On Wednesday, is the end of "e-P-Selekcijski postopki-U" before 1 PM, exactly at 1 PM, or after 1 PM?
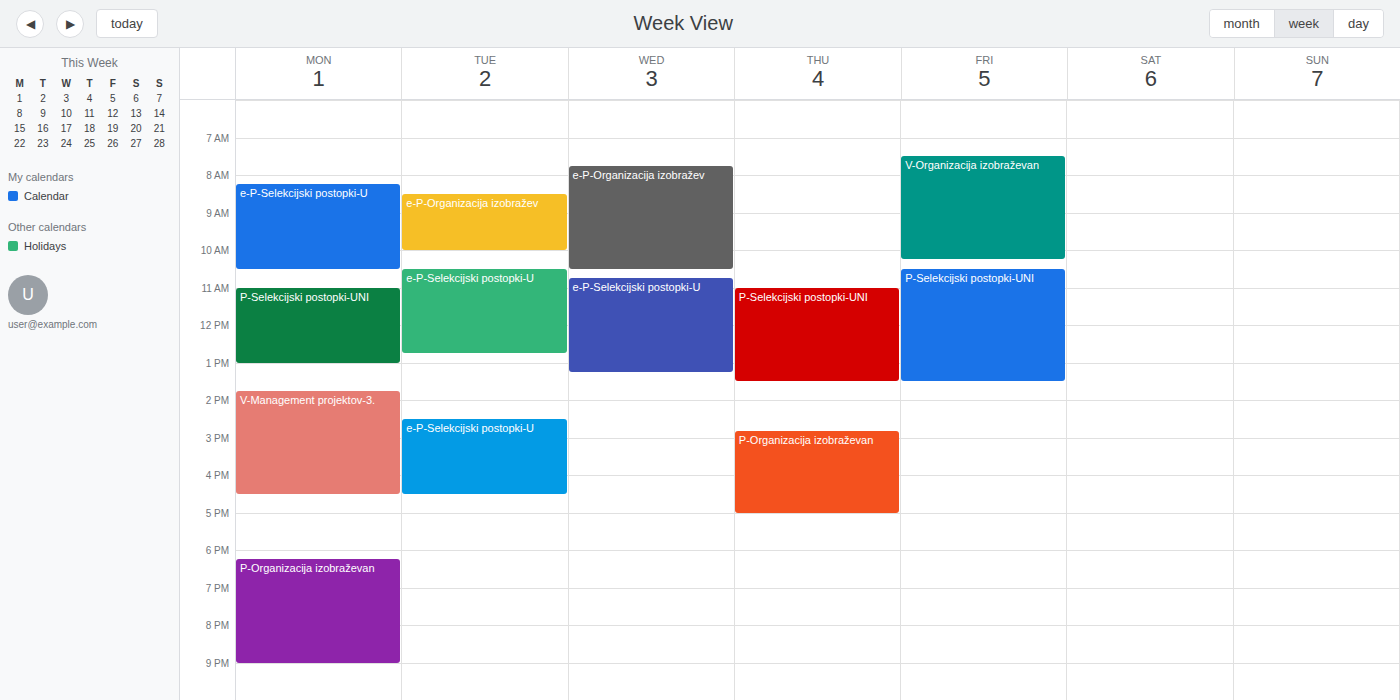
1:15 PM -- after 1 PM, 15 minutes below the 1 PM line.